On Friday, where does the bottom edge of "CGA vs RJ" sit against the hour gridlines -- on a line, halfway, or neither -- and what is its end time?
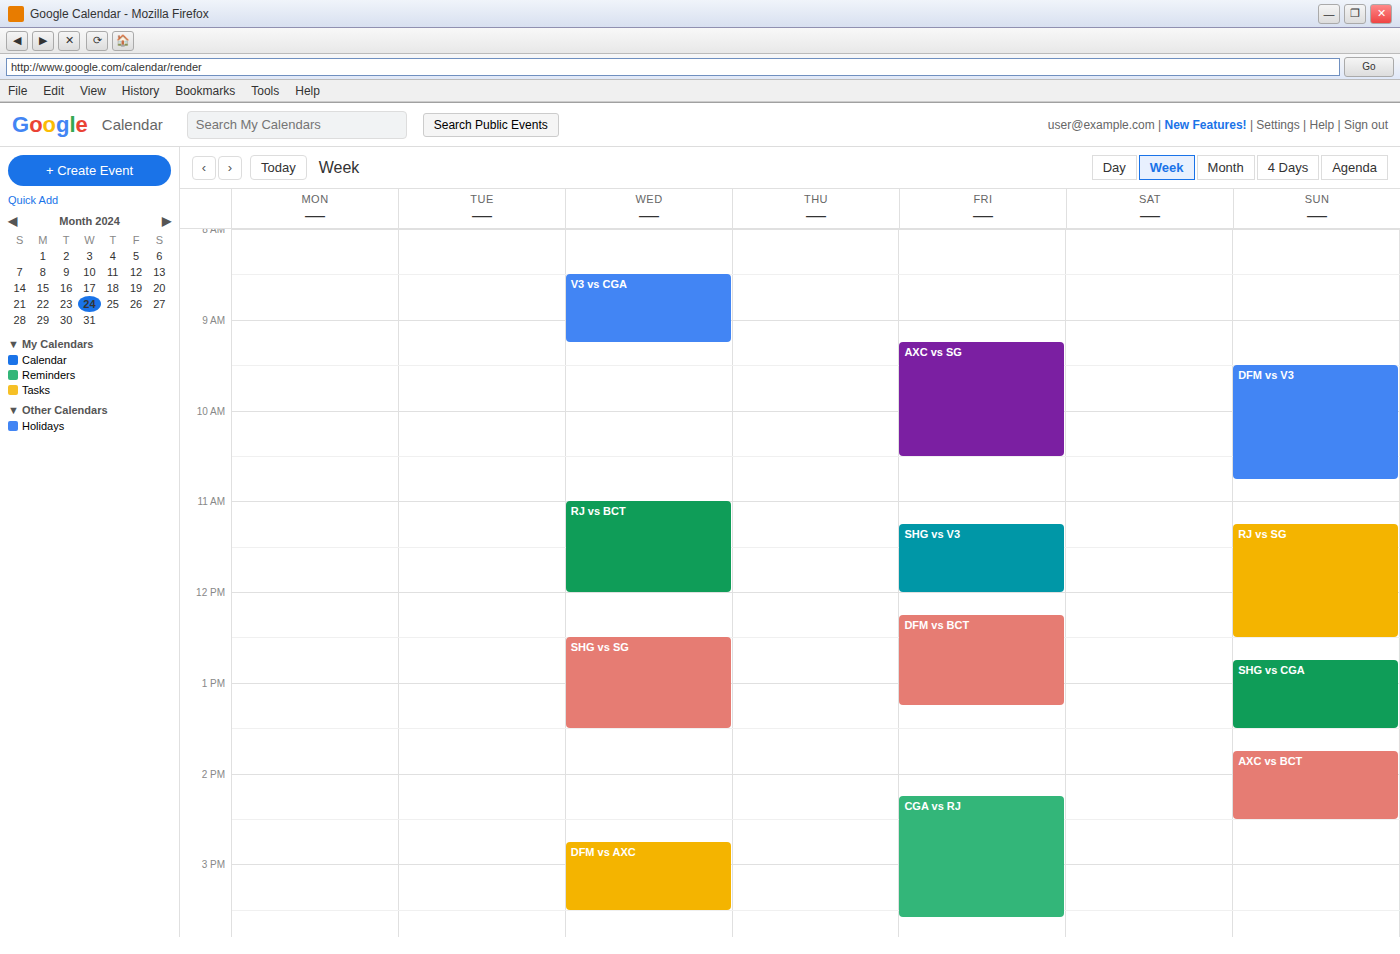
3:35 PM -- neither: 35 minutes below the 3 PM line and 25 minutes above the 4 PM line.